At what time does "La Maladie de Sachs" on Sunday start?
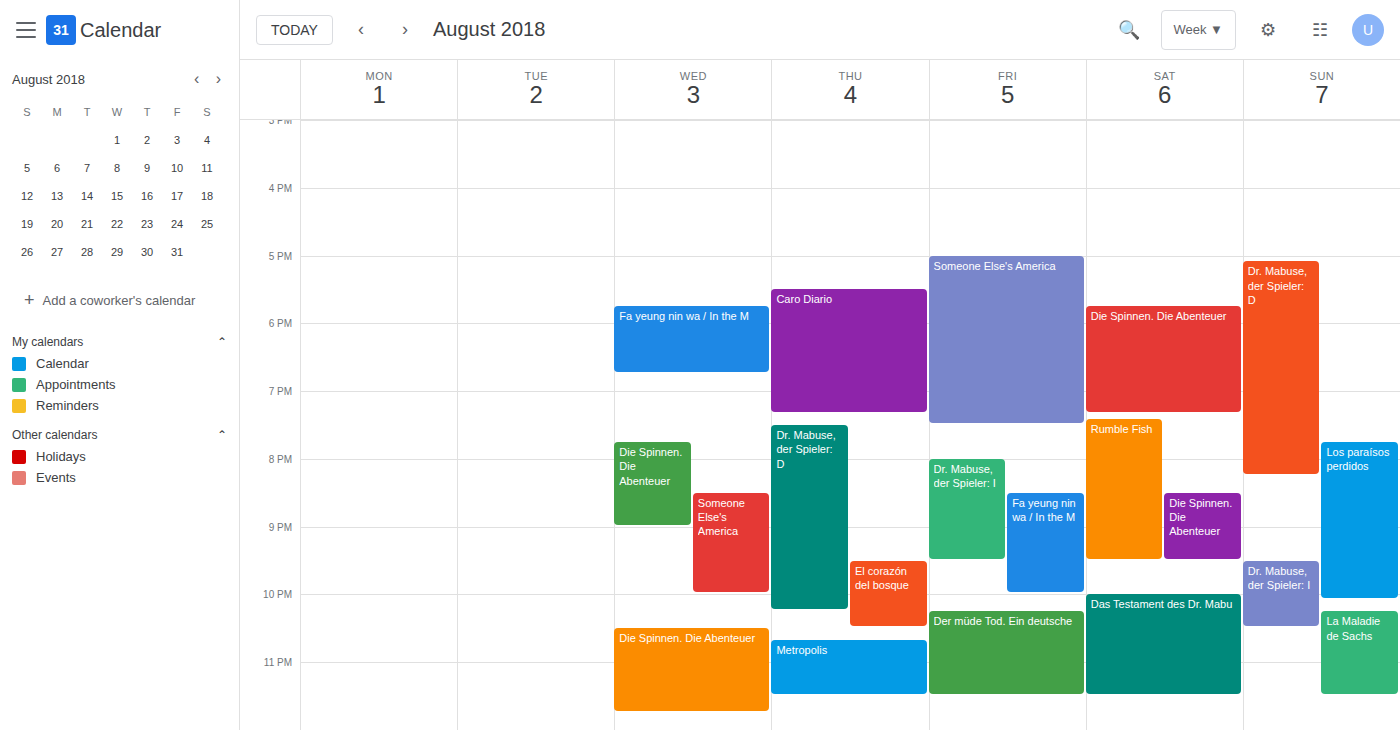
10:15 PM